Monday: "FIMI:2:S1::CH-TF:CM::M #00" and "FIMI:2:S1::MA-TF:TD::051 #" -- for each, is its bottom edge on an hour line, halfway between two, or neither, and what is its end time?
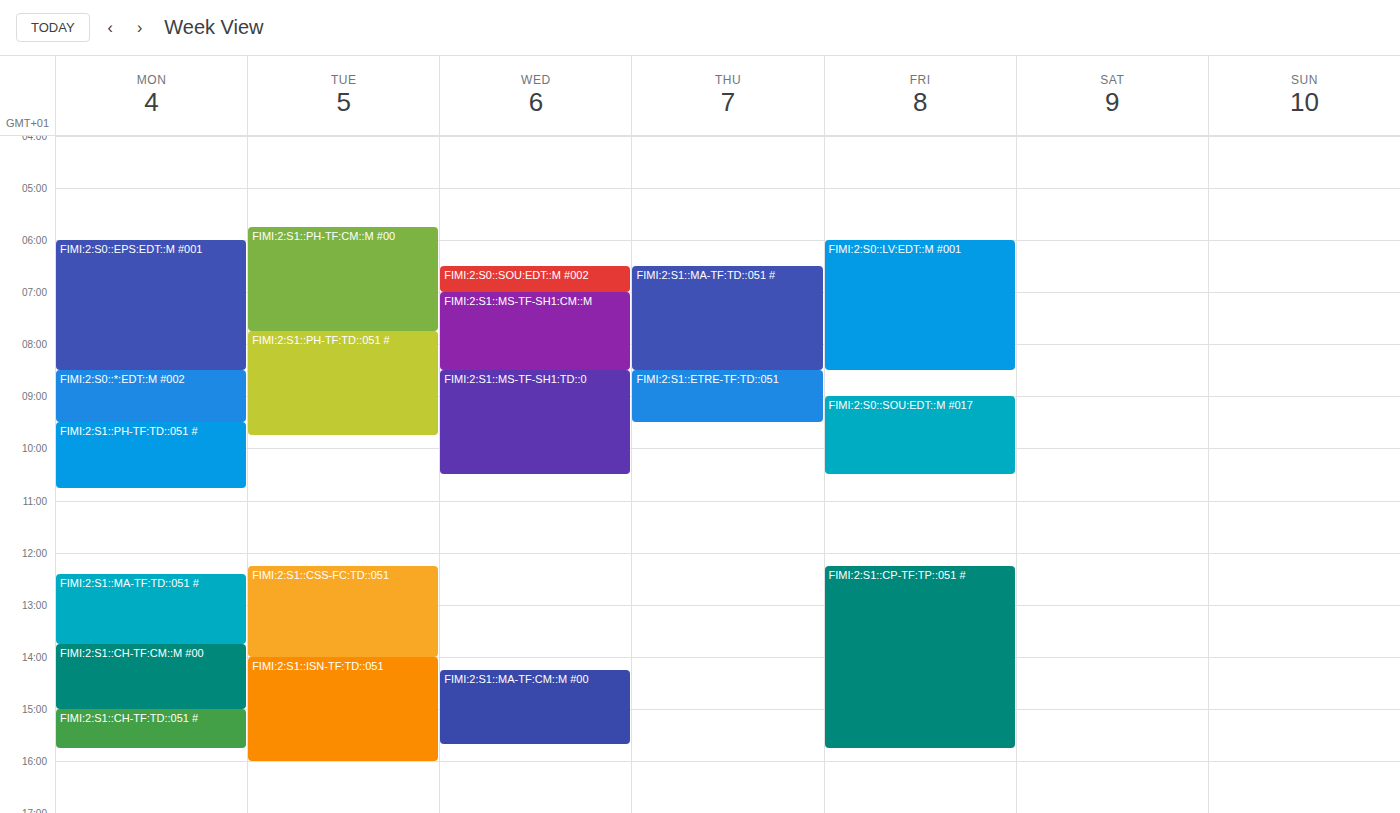
"FIMI:2:S1::CH-TF:CM::M #00": 3:00 PM, exactly on the 3 PM line. "FIMI:2:S1::MA-TF:TD::051 #": 1:45 PM, neither: three quarters of the way from the 1 PM line to the 2 PM line.